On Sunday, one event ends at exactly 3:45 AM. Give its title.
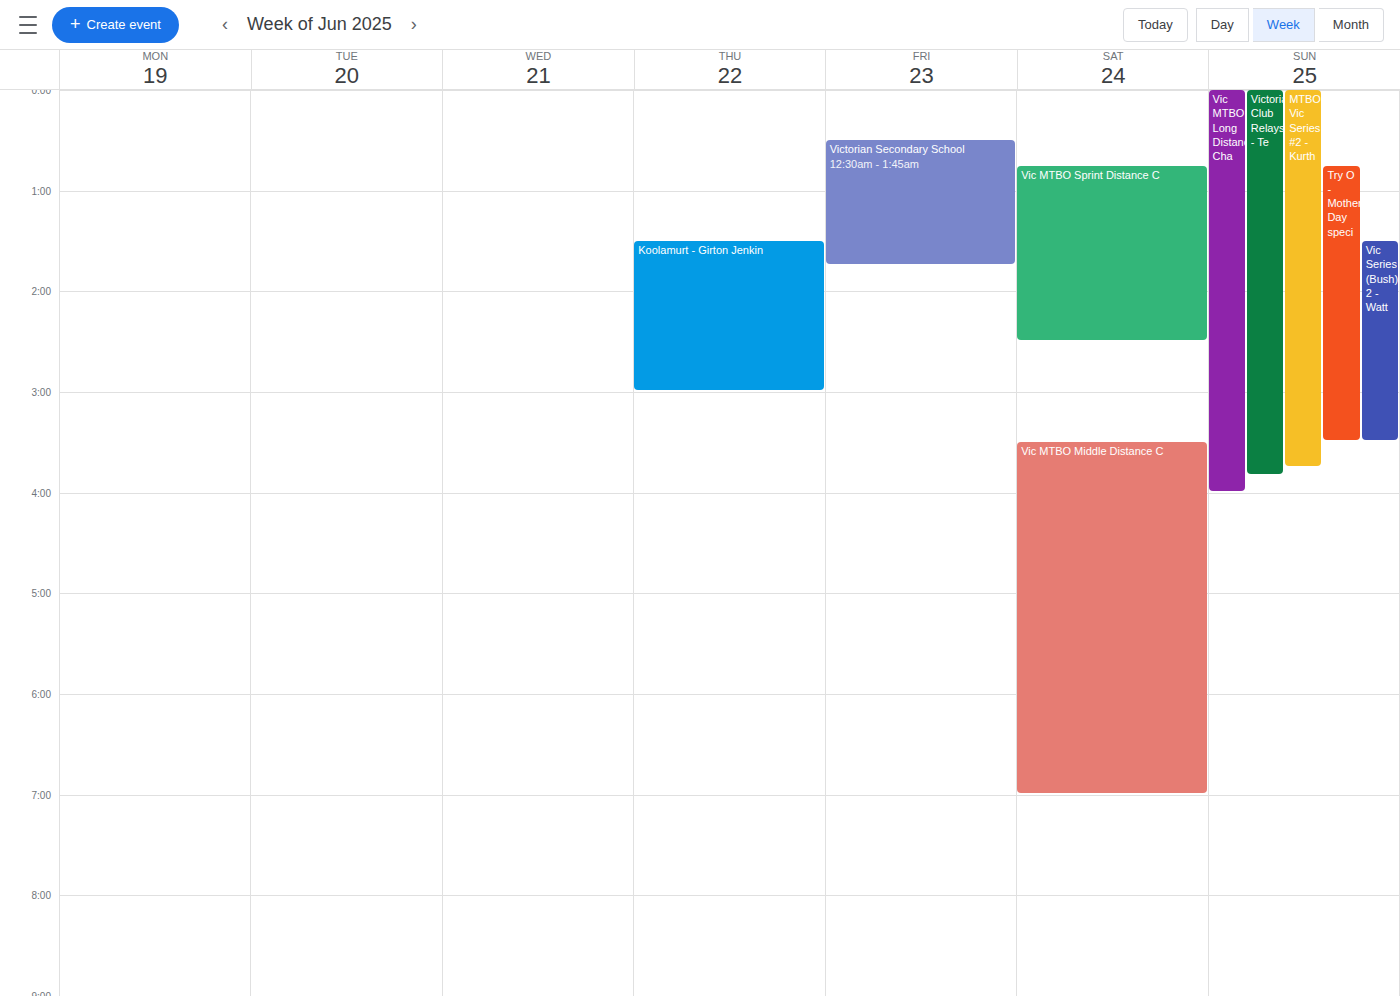
"MTBO Vic Series #2 - Kurth"